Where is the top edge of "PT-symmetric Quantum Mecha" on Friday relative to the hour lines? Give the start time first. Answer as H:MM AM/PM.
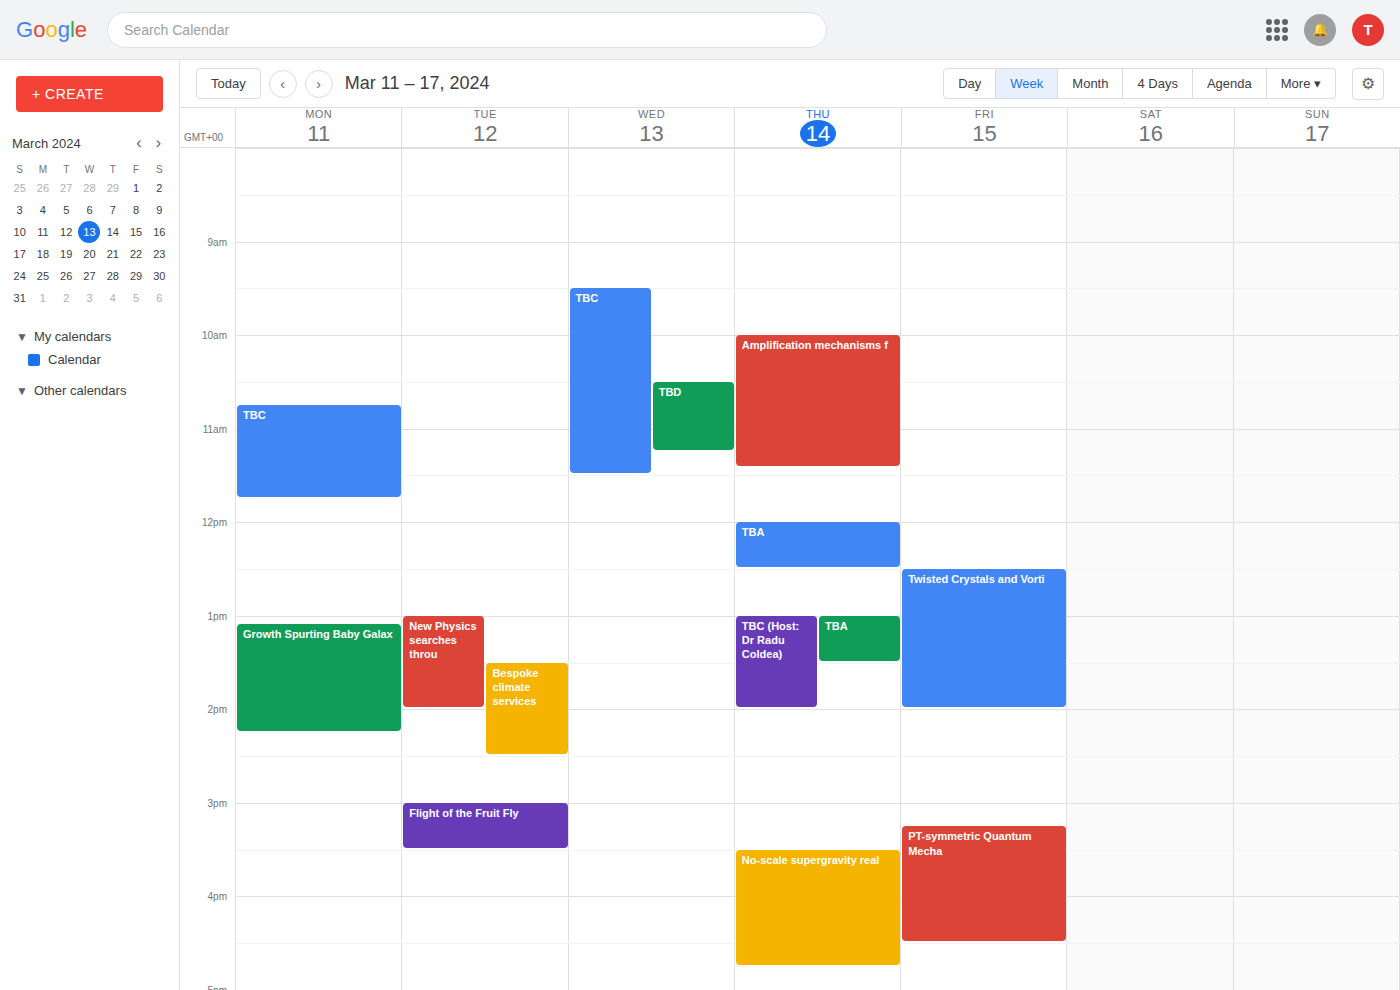
3:15 PM -- neither: a quarter of the way from the 3 PM line to the 4 PM line.